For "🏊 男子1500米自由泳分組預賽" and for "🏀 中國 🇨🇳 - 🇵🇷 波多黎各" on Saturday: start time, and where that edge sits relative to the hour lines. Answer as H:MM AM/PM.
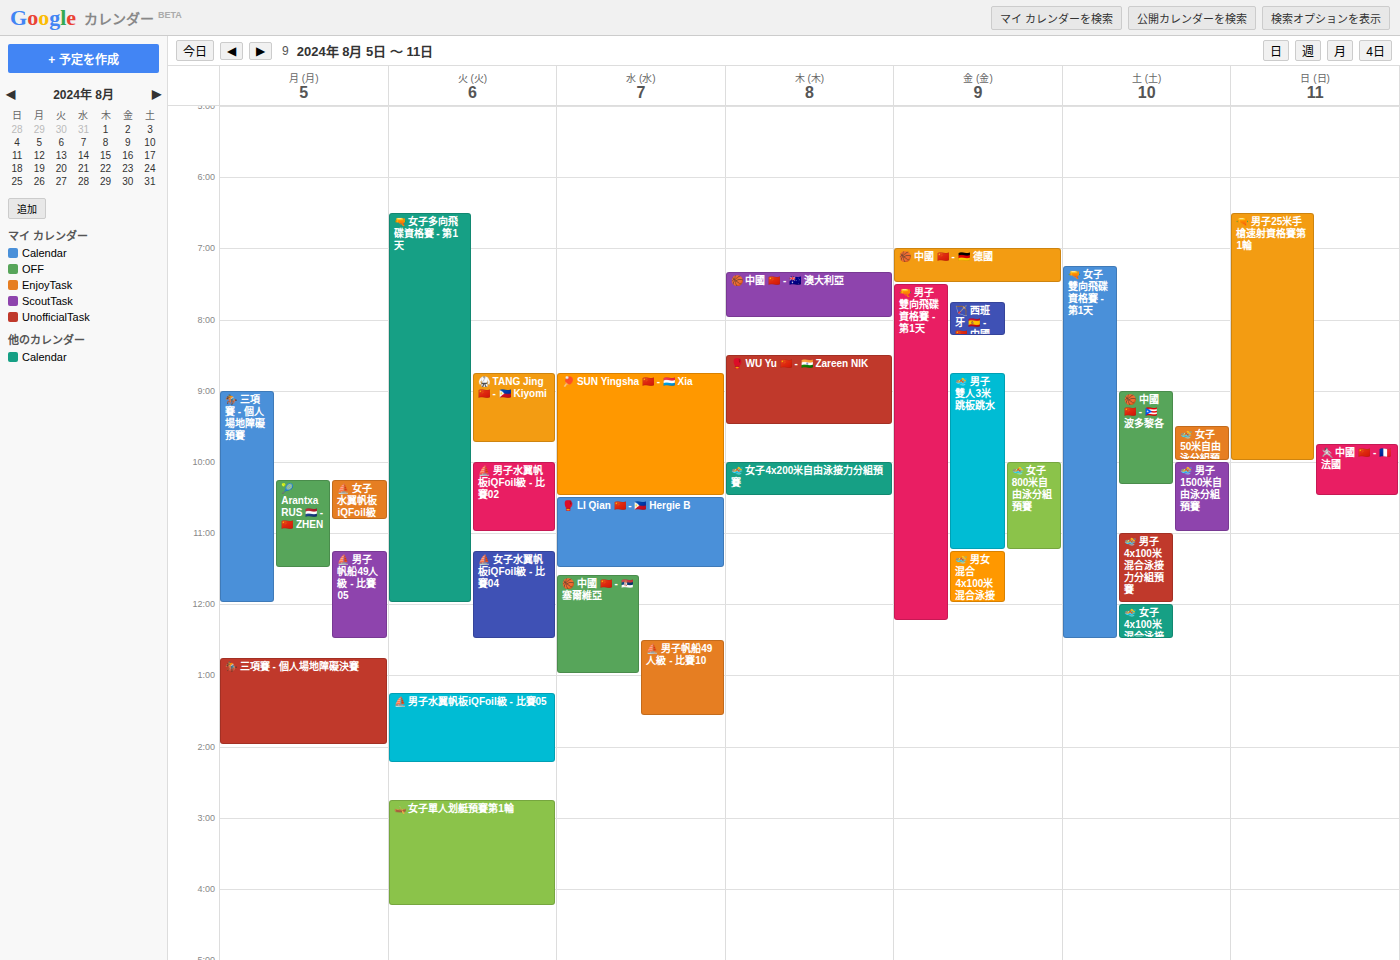
"🏊 男子1500米自由泳分組預賽": 10:00 AM, exactly on the 10 AM line. "🏀 中國 🇨🇳 - 🇵🇷 波多黎各": 9:00 AM, exactly on the 9 AM line.